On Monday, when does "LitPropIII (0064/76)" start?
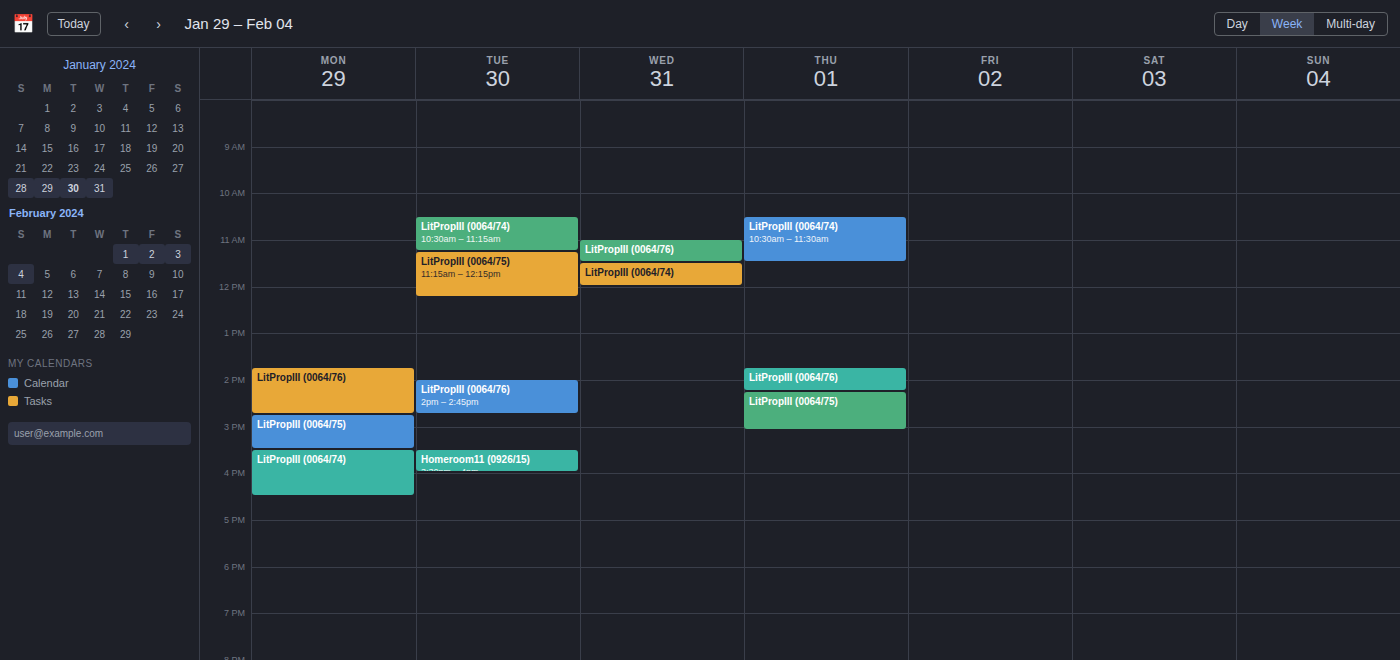
1:45 PM